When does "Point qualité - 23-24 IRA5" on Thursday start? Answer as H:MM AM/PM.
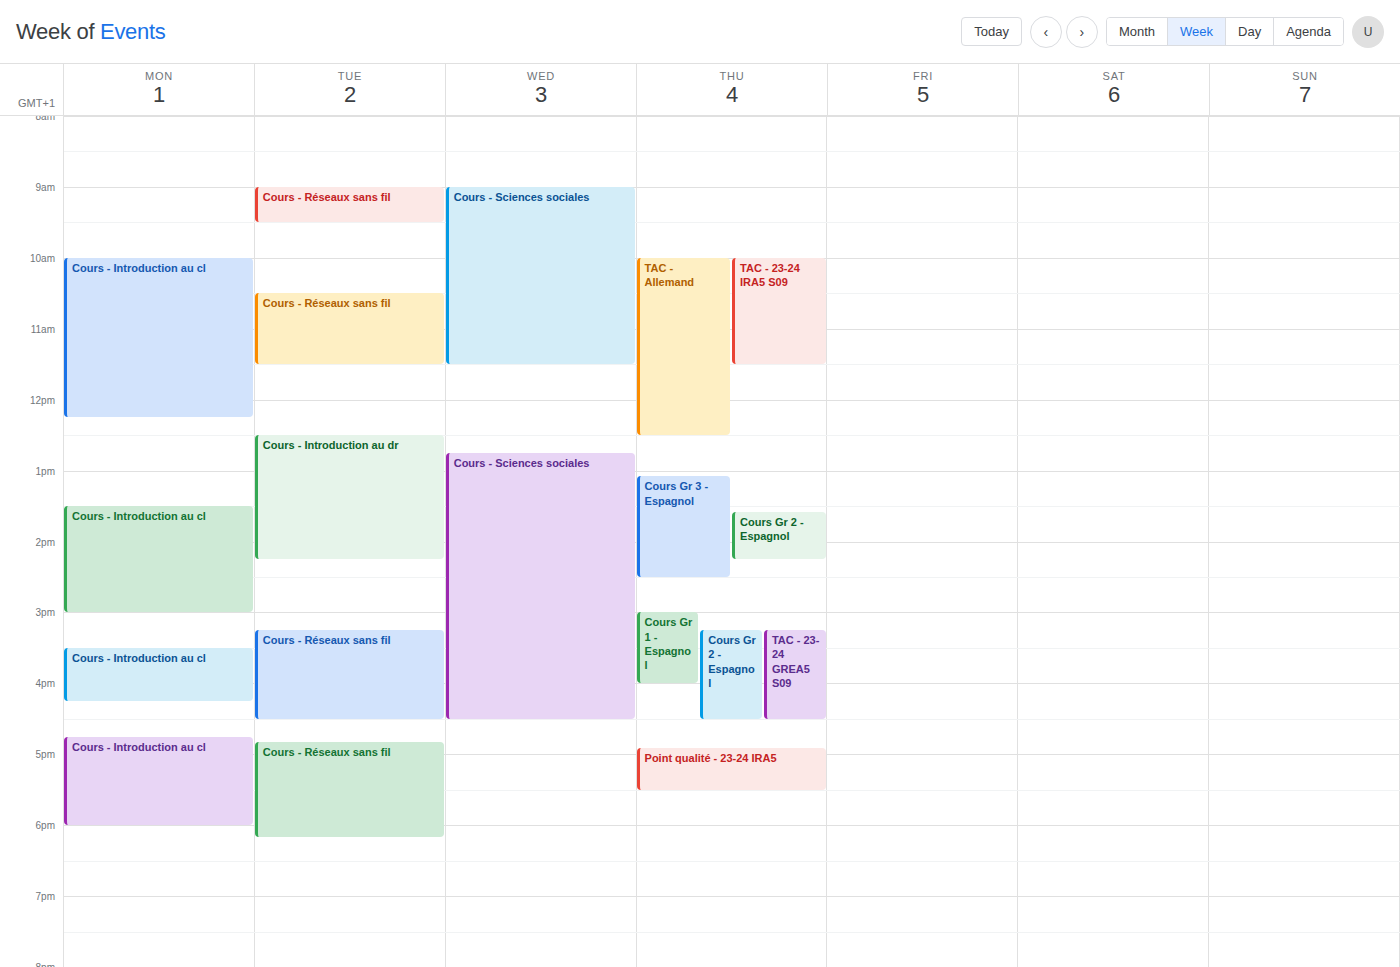
4:55 PM